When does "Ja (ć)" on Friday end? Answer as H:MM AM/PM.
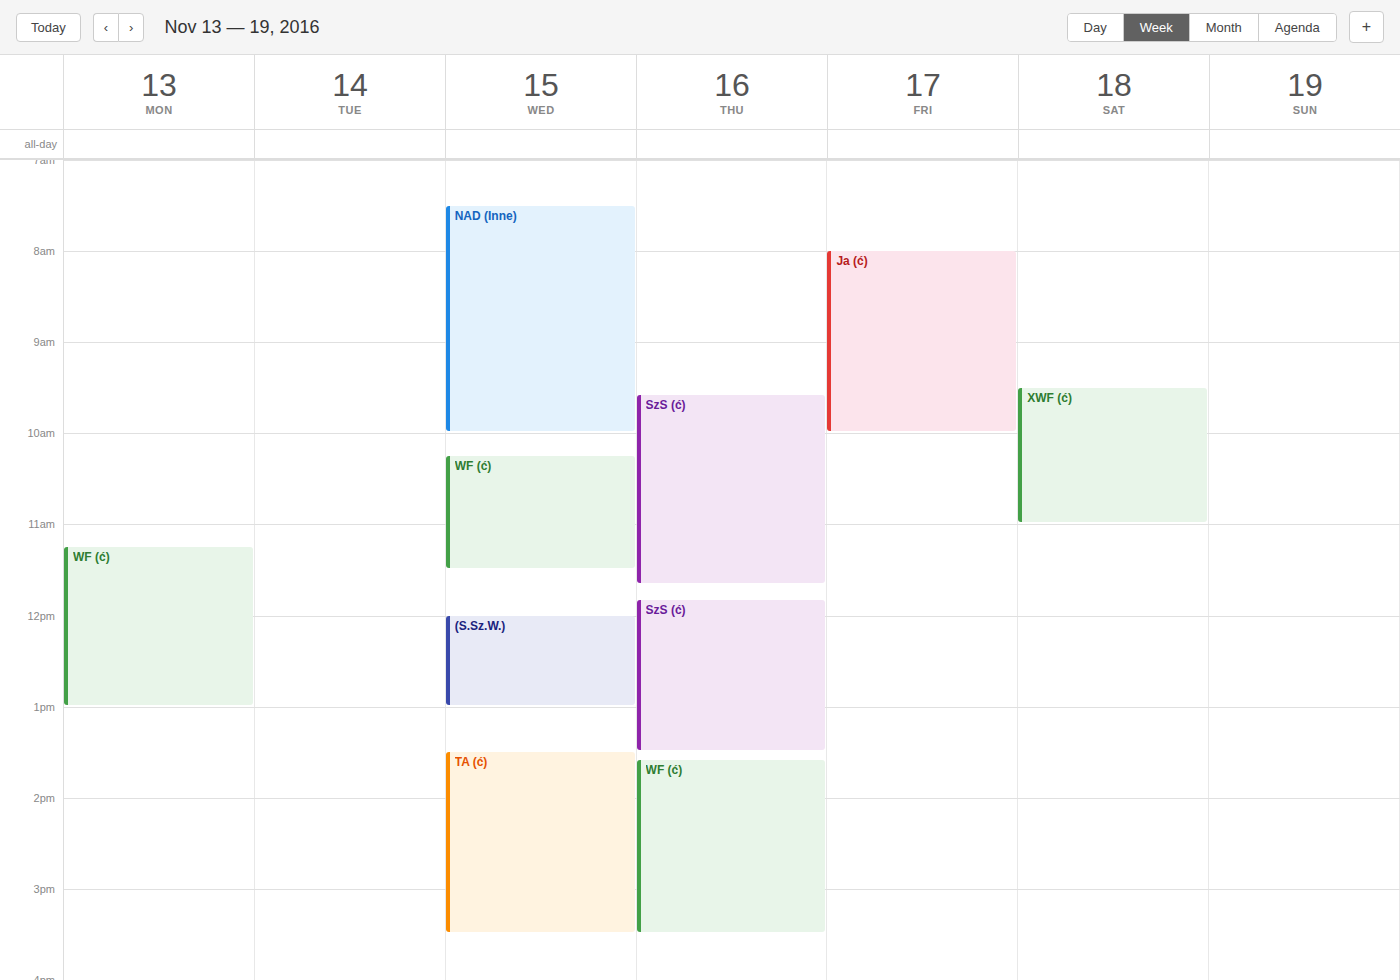
10:00 AM